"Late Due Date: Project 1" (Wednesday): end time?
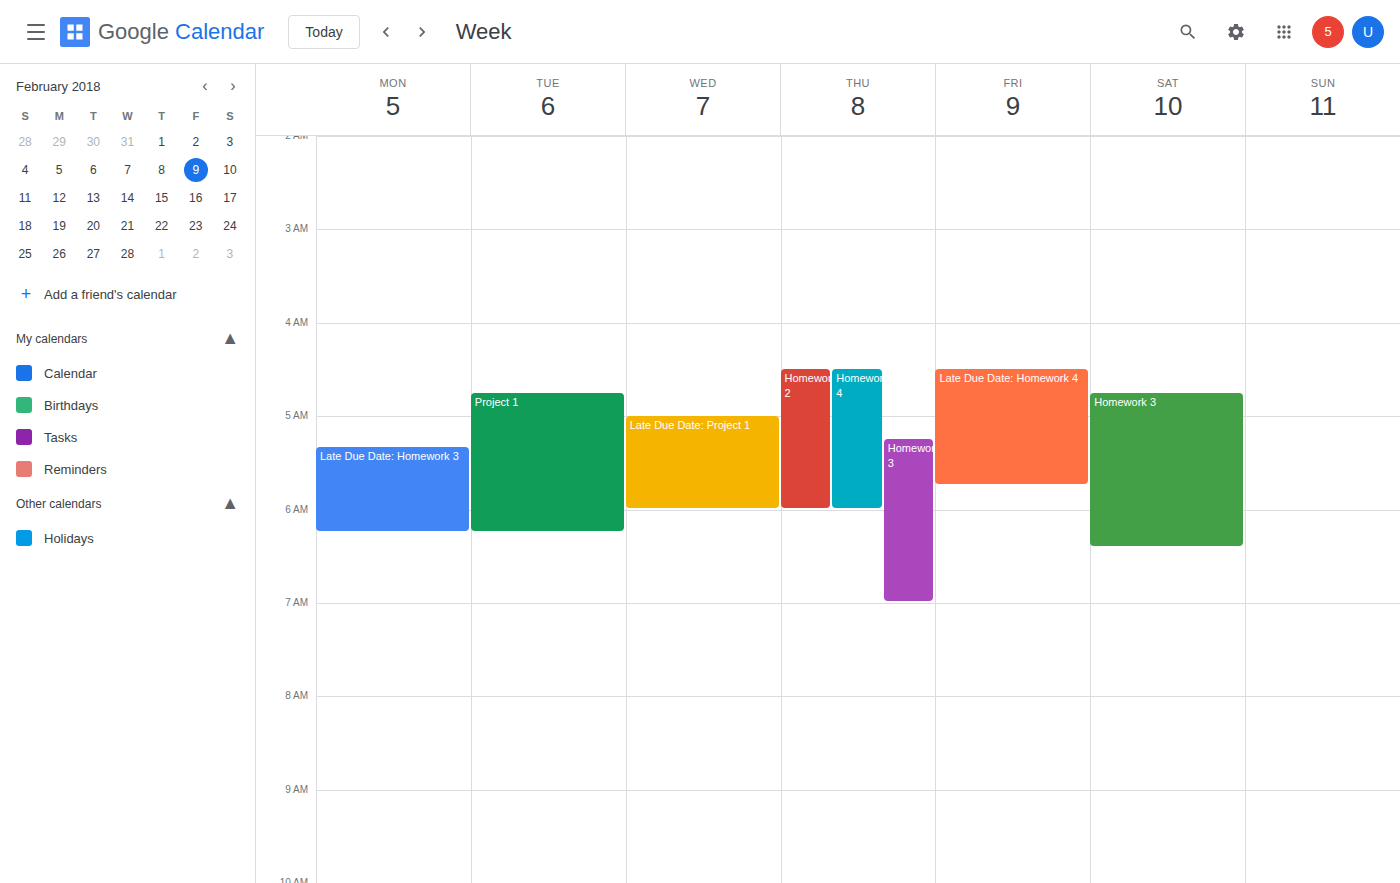
6:00 AM